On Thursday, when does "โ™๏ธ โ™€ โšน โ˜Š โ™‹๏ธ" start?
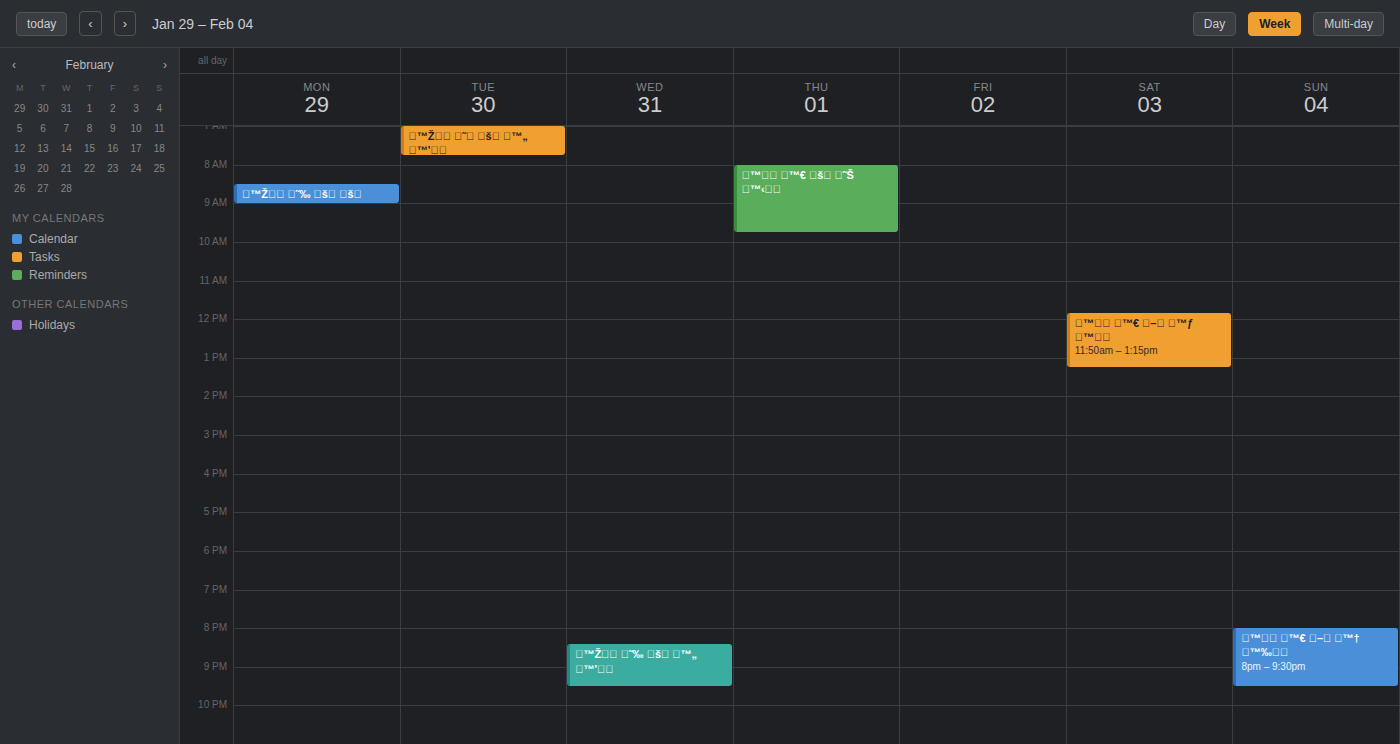
8:00 AM